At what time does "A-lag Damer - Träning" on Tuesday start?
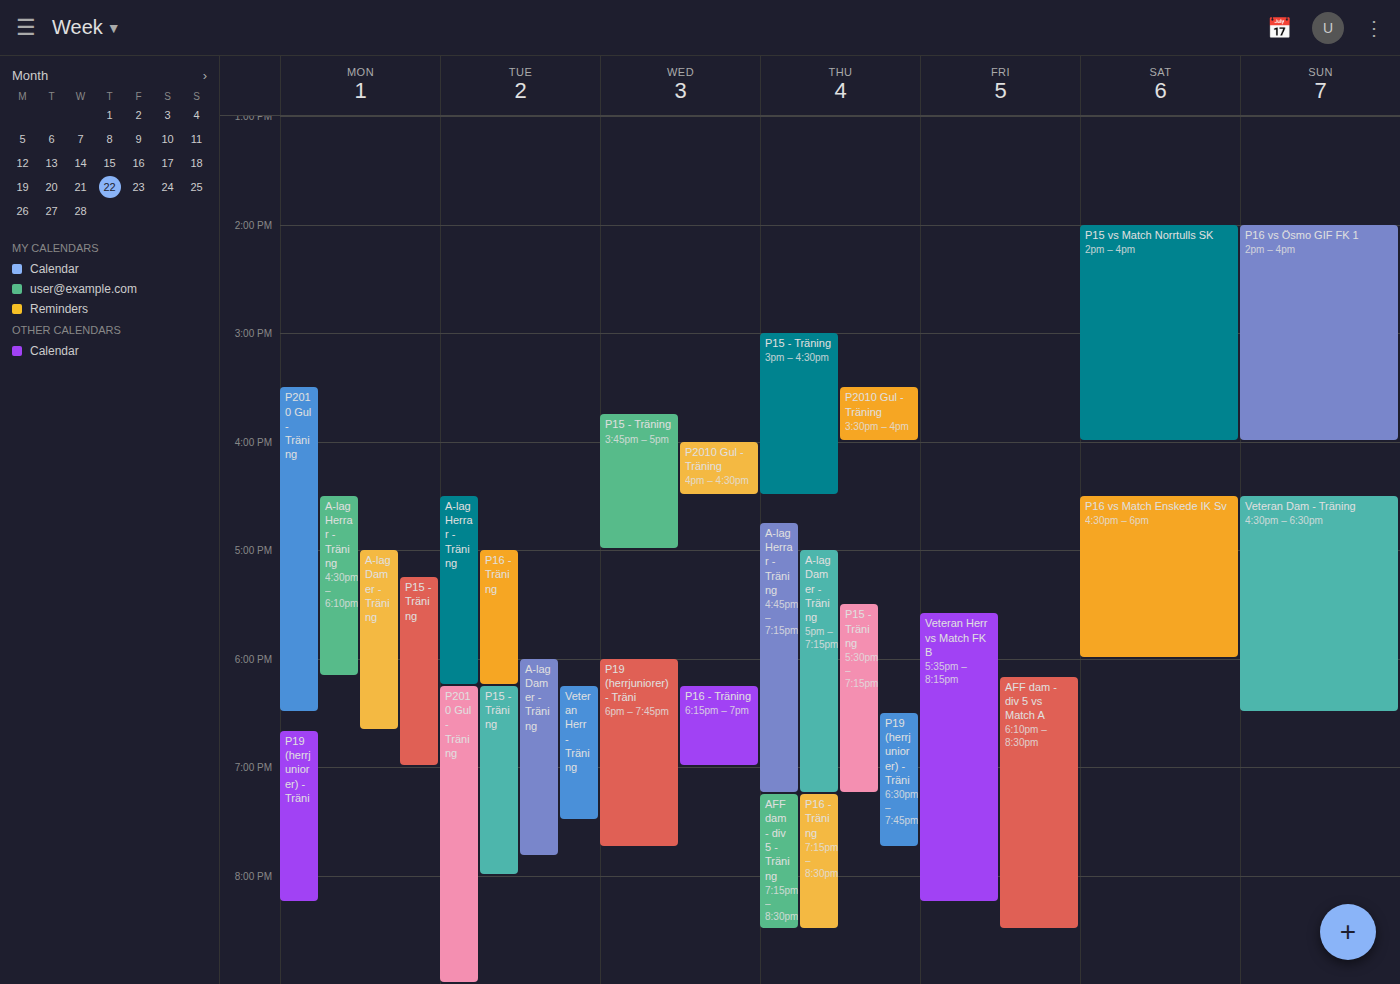
6:00 PM